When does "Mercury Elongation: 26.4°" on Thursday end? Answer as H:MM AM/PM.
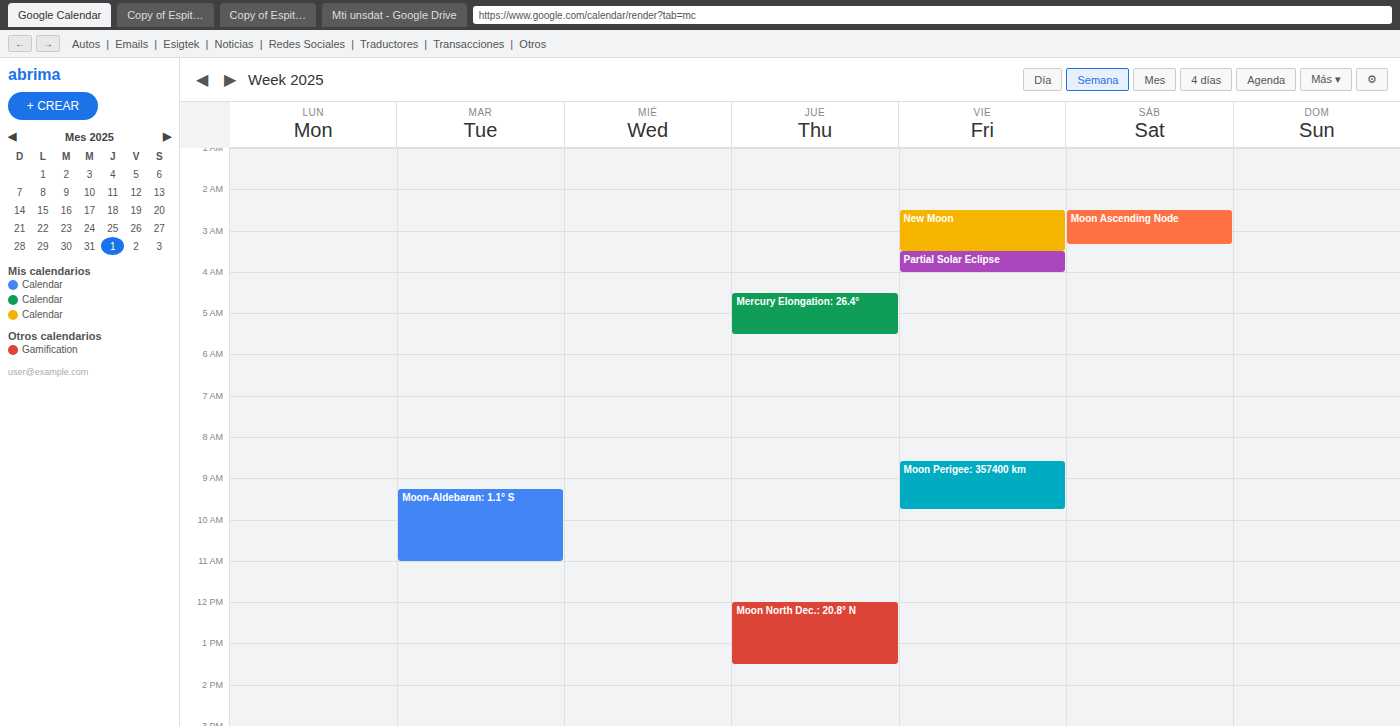
5:30 AM